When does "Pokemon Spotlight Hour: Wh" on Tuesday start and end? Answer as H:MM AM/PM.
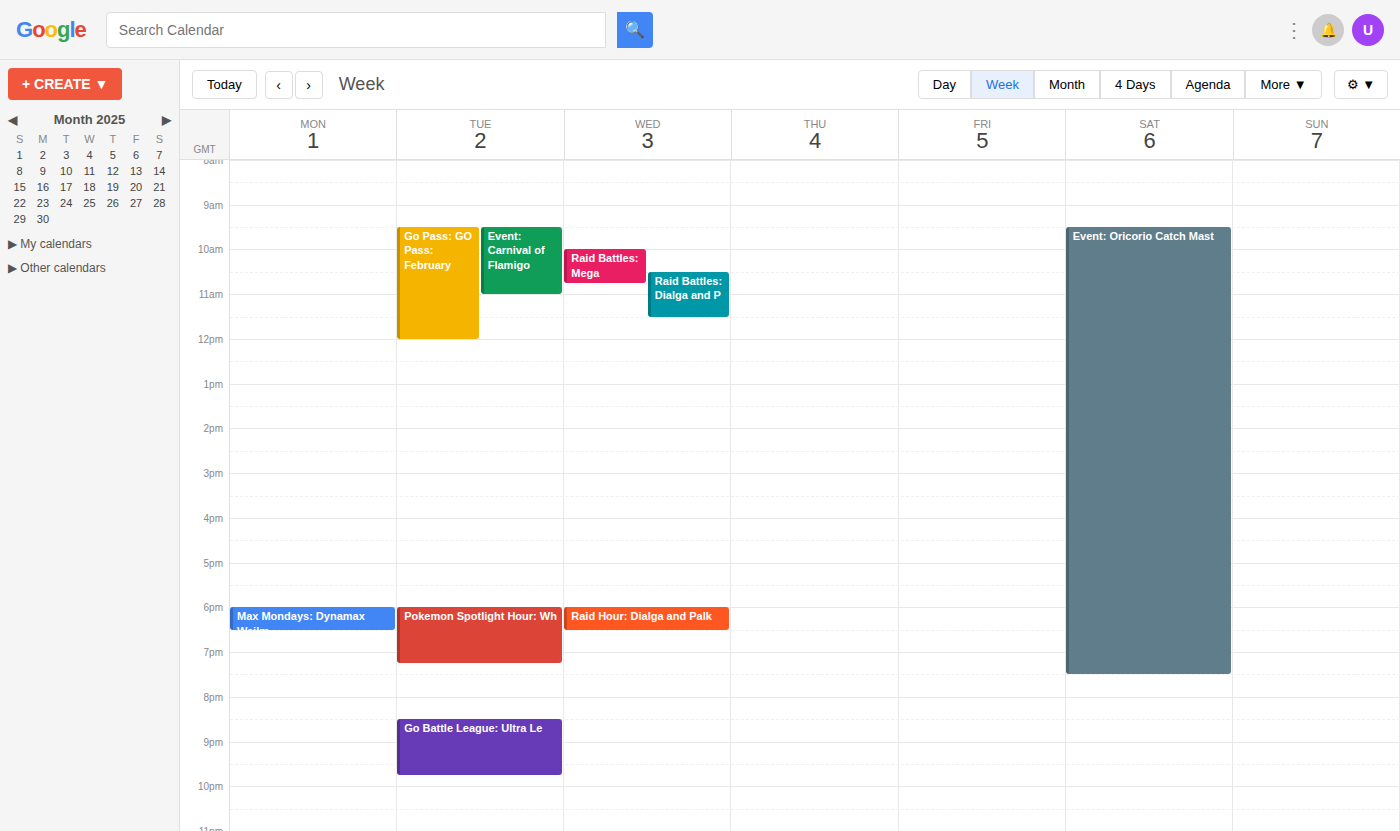
6:00 PM to 7:15 PM